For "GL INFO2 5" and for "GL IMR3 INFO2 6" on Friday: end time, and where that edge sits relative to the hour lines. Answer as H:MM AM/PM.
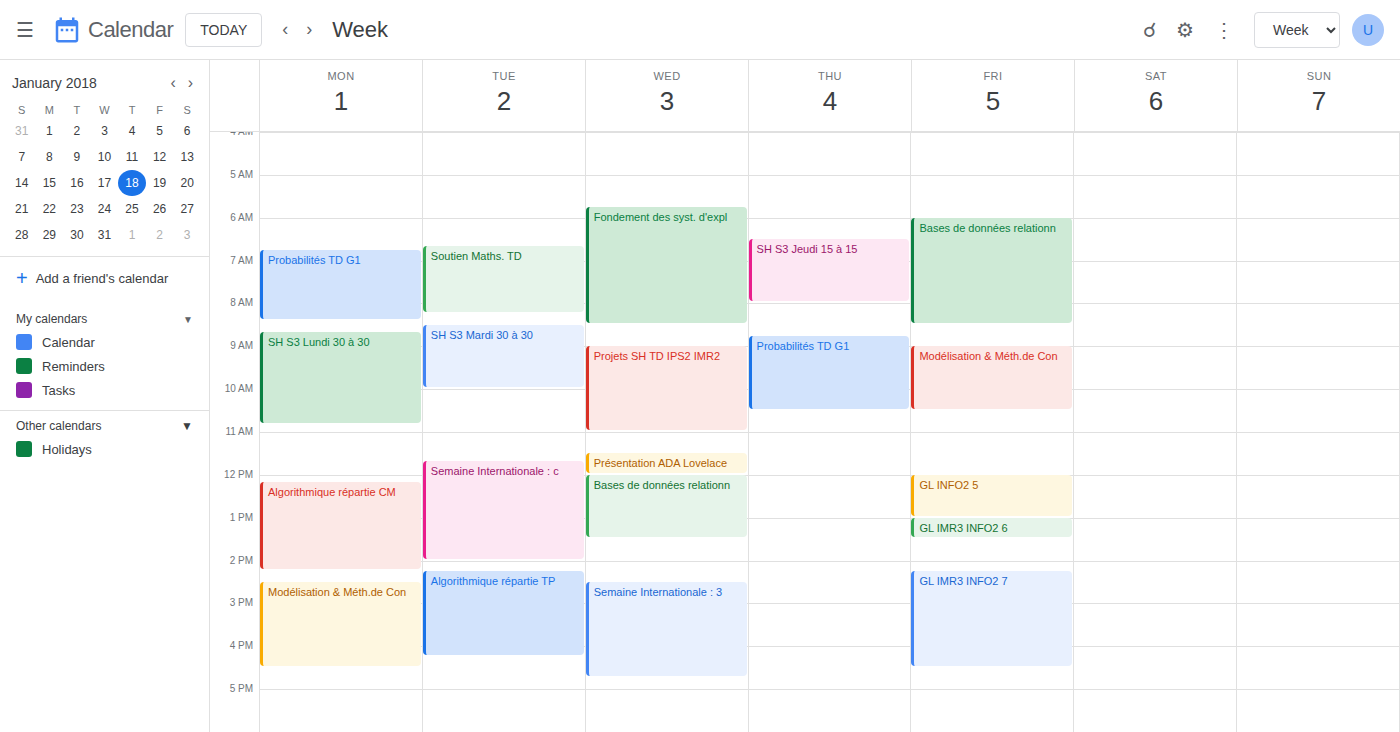
"GL INFO2 5": 1:00 PM, exactly on the 1 PM line. "GL IMR3 INFO2 6": 1:30 PM, halfway between the 1 PM and 2 PM lines.